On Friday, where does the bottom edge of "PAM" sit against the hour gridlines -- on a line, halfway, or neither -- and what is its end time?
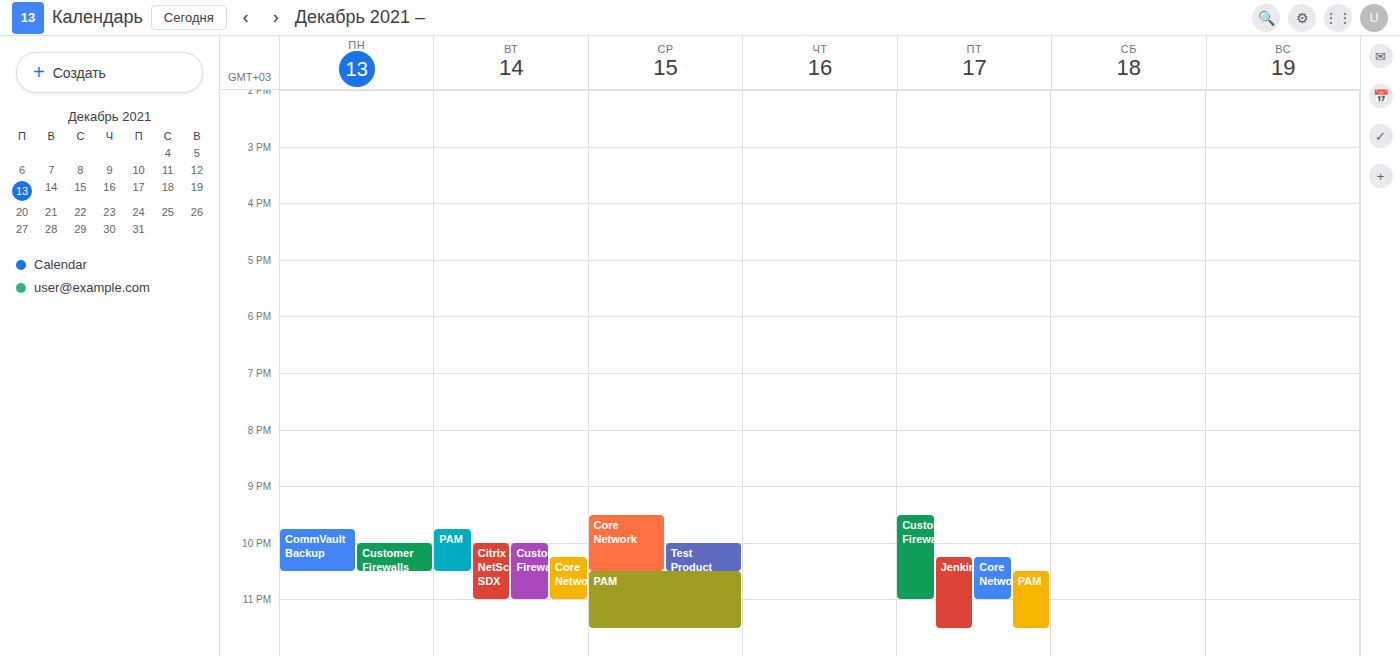
11:30 PM -- halfway between the 11 PM and 12 AM lines.